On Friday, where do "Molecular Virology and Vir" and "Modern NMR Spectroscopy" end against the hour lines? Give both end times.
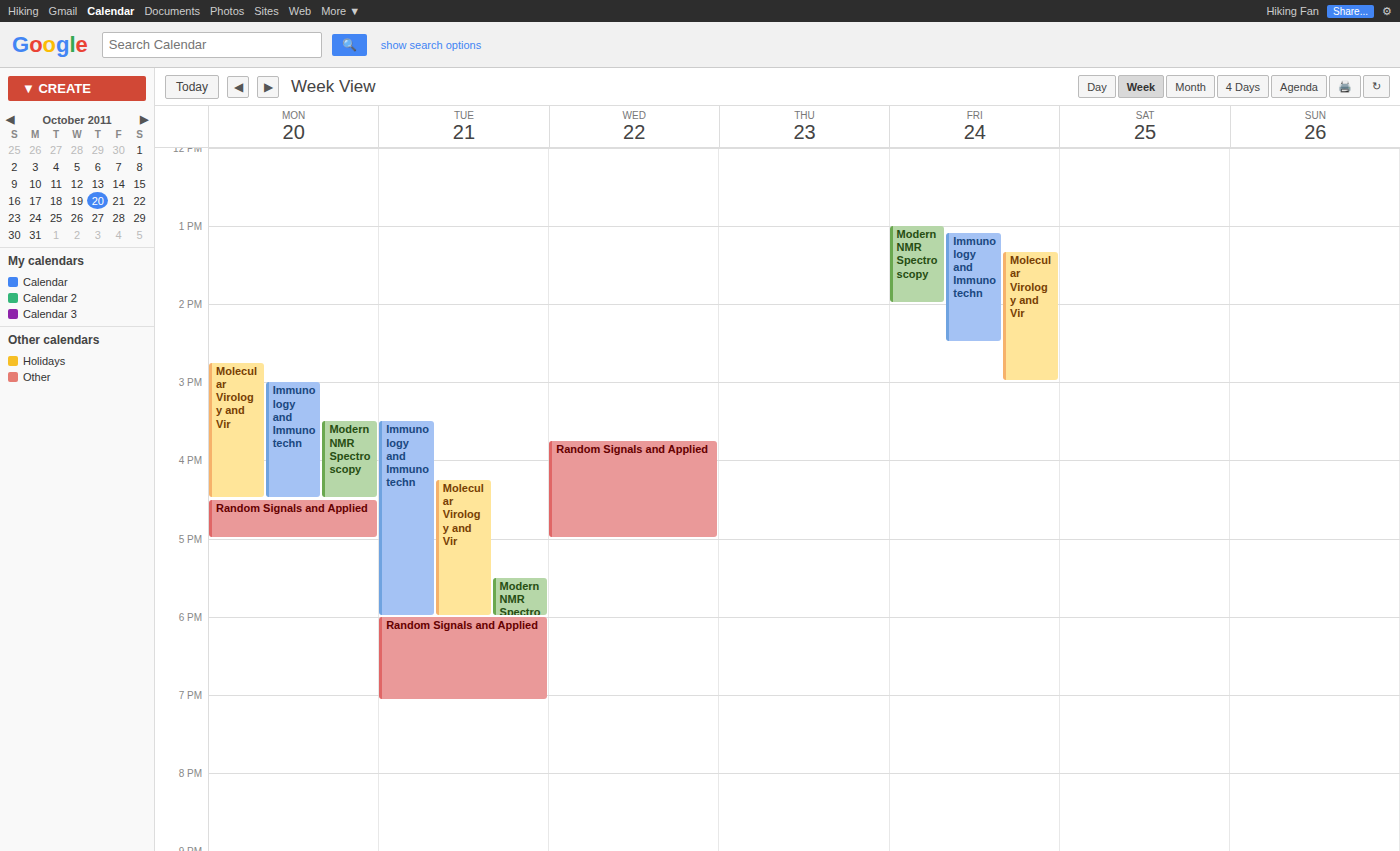
"Molecular Virology and Vir": 3:00 PM, exactly on the 3 PM line. "Modern NMR Spectroscopy": 2:00 PM, exactly on the 2 PM line.